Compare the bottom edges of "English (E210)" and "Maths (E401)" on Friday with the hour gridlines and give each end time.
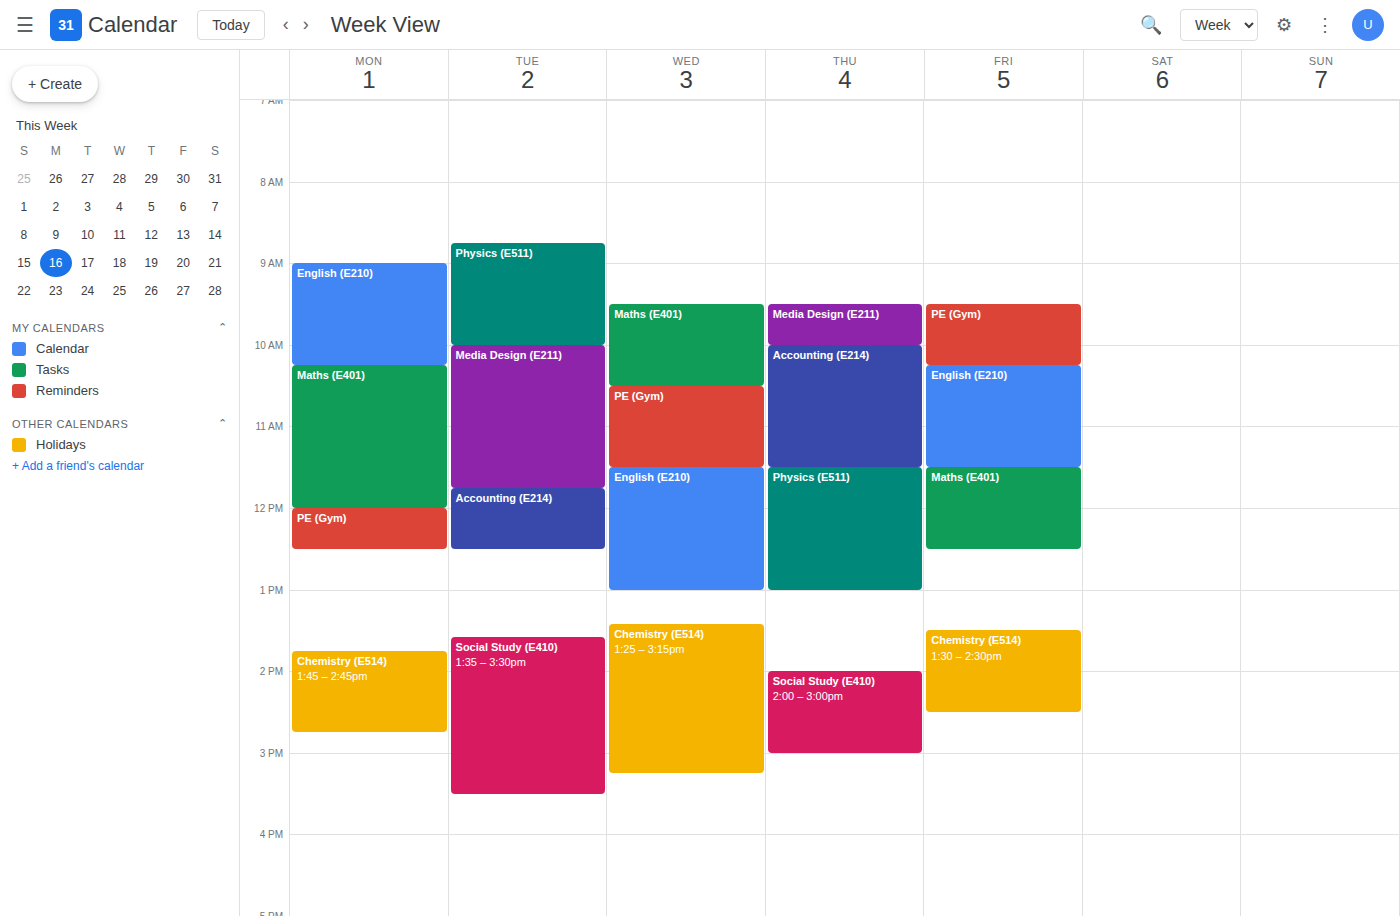
"English (E210)": 11:30 AM, halfway between the 11 AM and 12 PM lines. "Maths (E401)": 12:30 PM, halfway between the 12 PM and 1 PM lines.